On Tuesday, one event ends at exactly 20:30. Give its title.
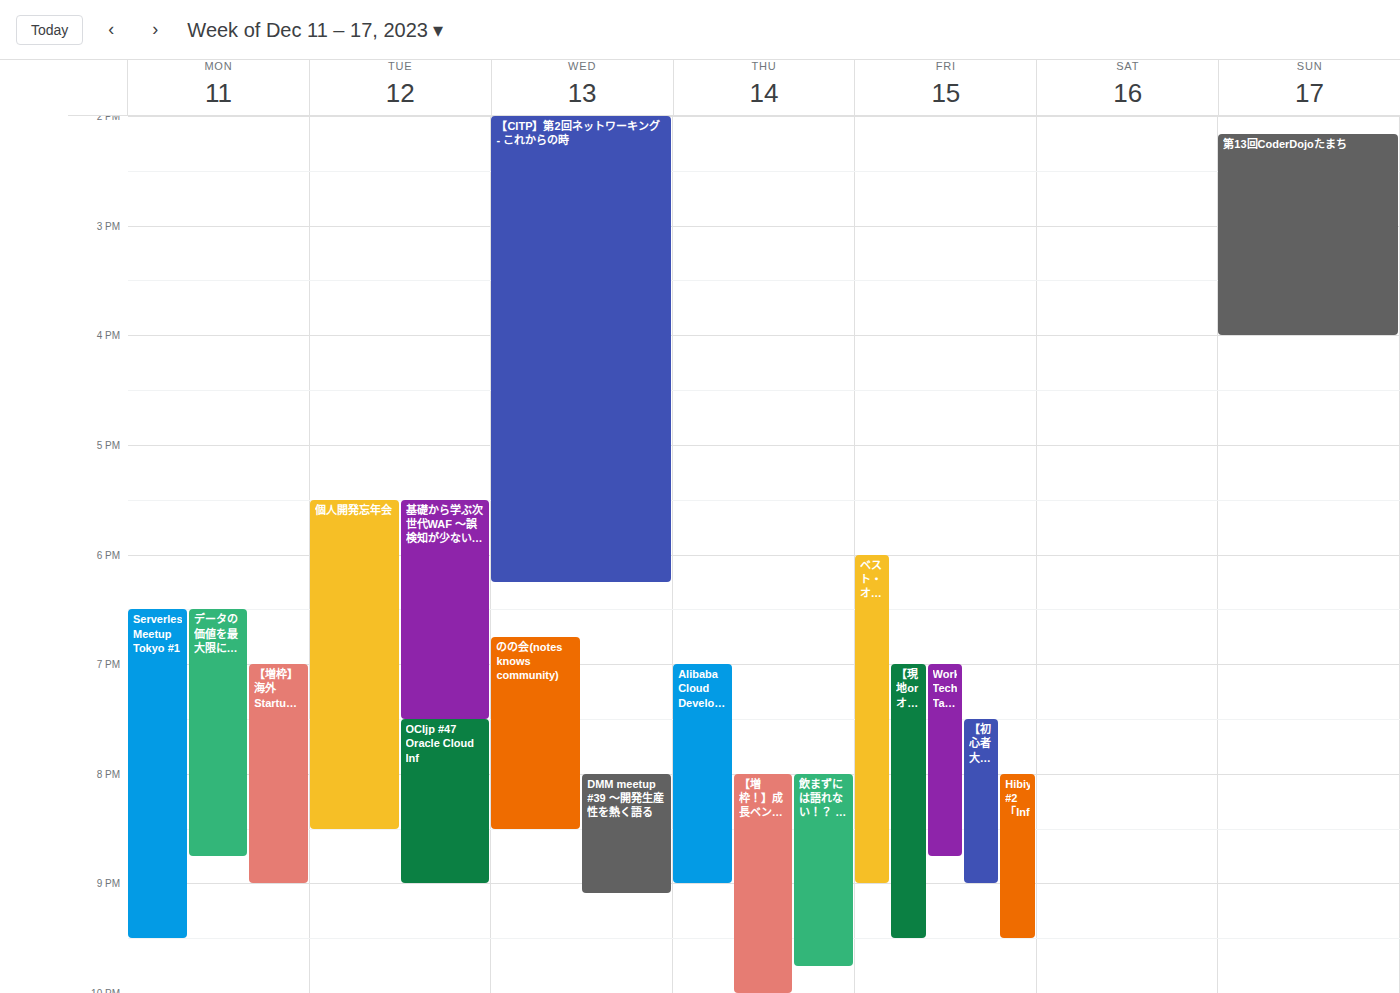
"個人開発忘年会"